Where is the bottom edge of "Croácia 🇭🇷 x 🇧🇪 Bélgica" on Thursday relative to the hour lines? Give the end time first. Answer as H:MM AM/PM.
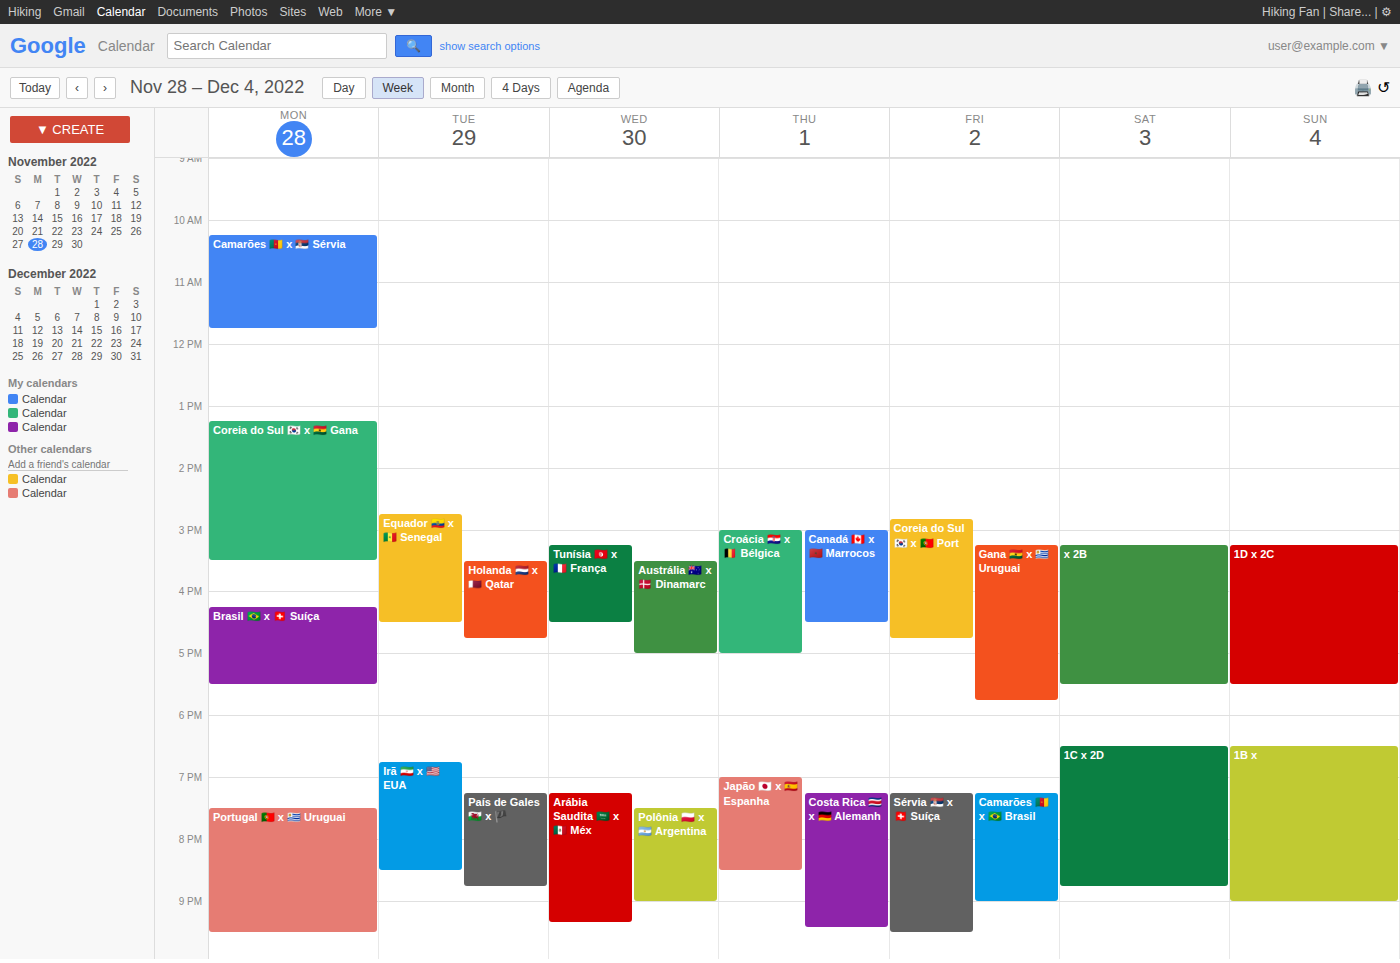
5:00 PM -- exactly on the 5 PM line.